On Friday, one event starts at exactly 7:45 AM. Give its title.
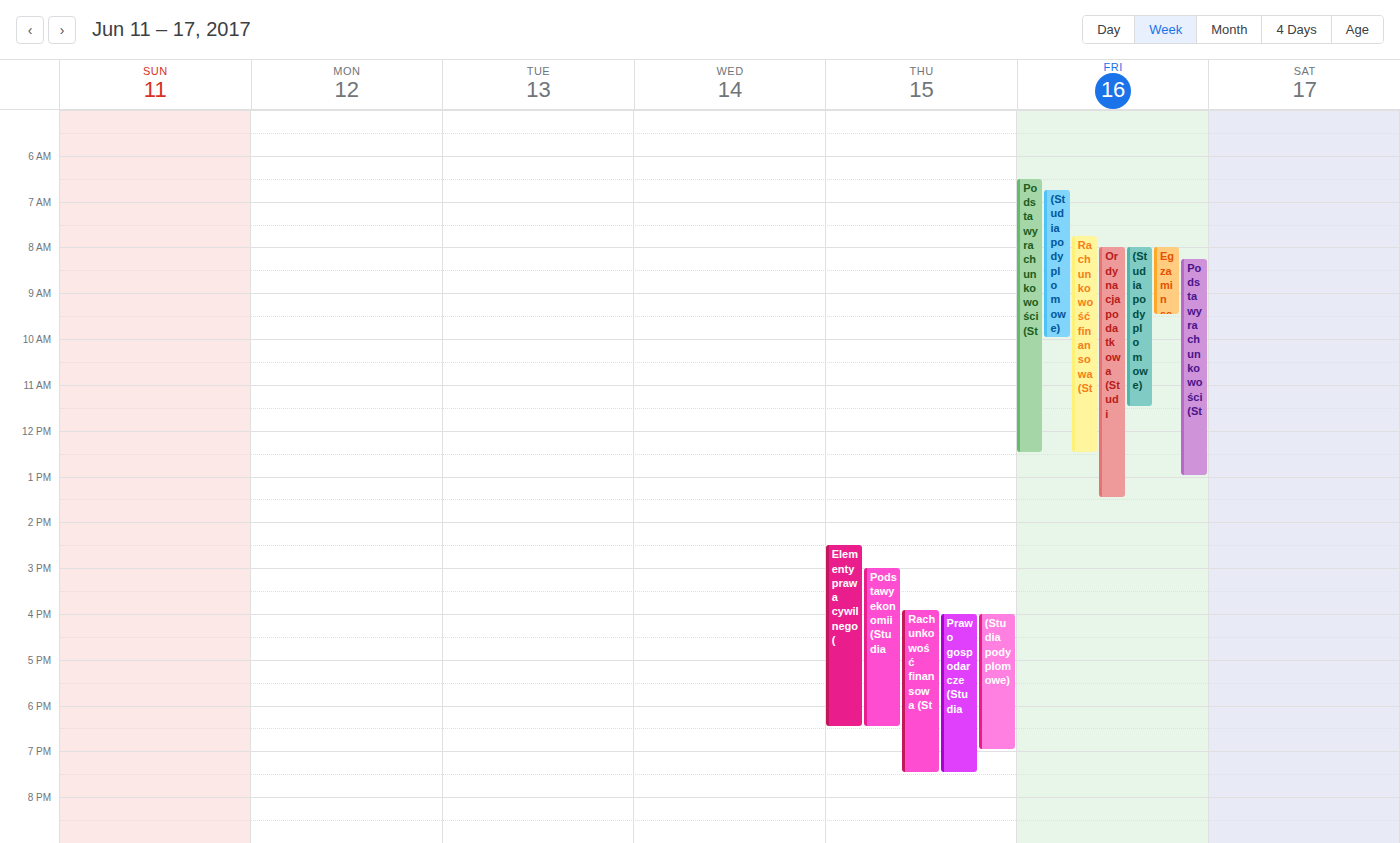
"Rachunkowość finansowa (St"